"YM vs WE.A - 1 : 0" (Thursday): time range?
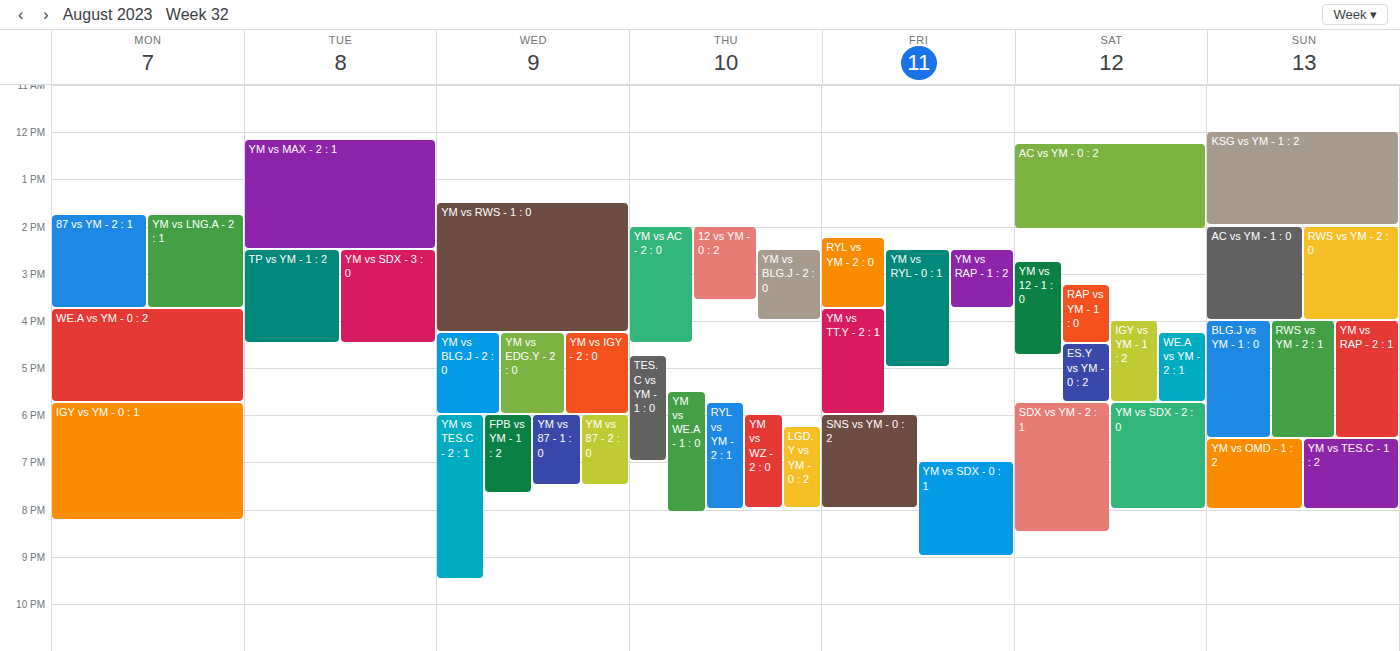
17:30 to 20:05